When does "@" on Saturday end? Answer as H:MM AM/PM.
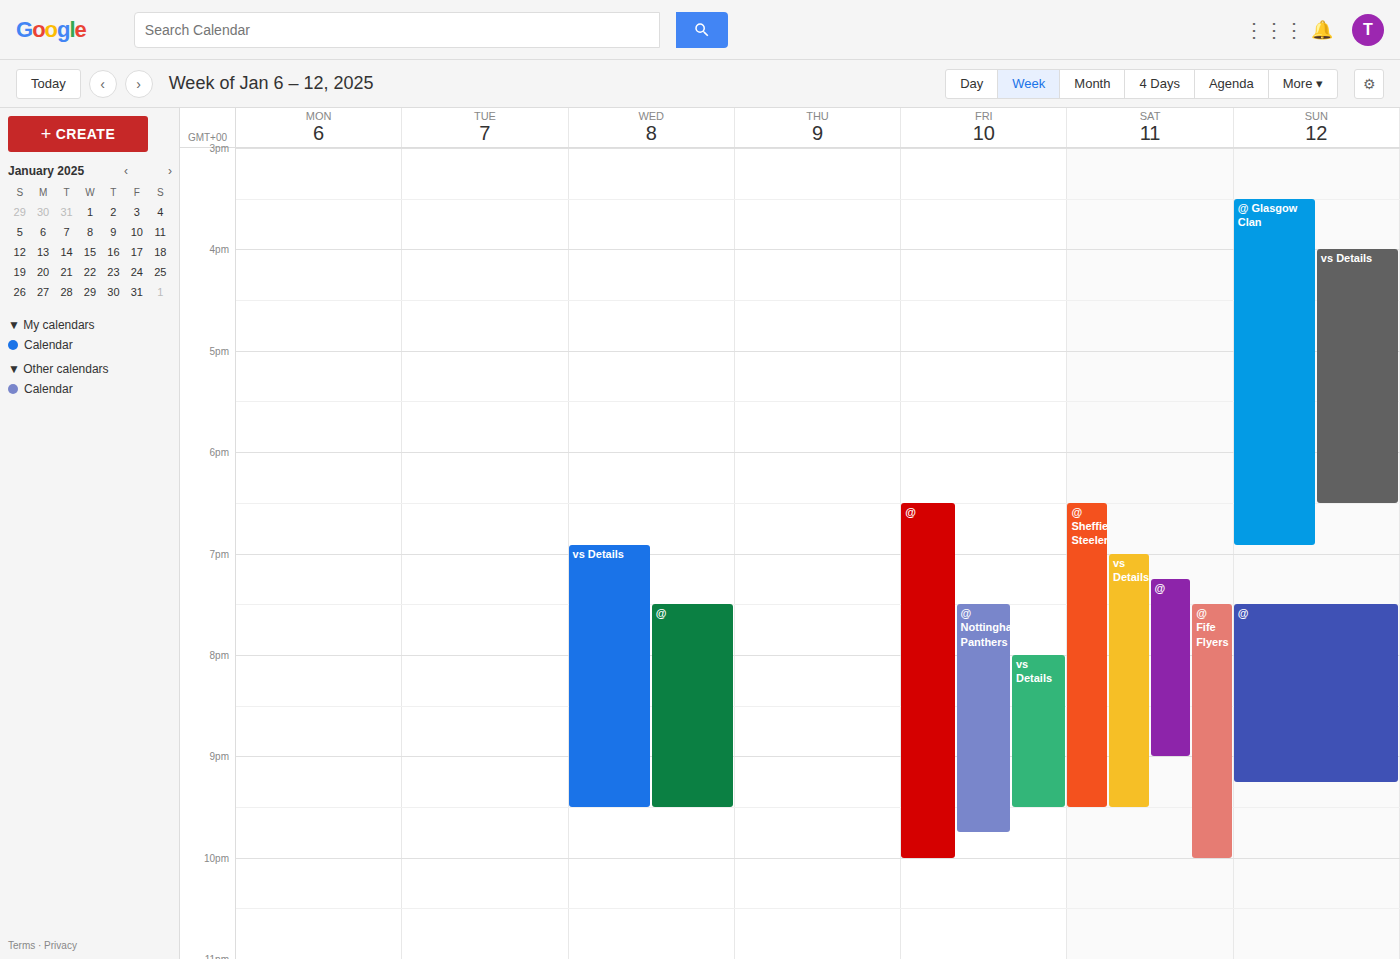
9:00 PM